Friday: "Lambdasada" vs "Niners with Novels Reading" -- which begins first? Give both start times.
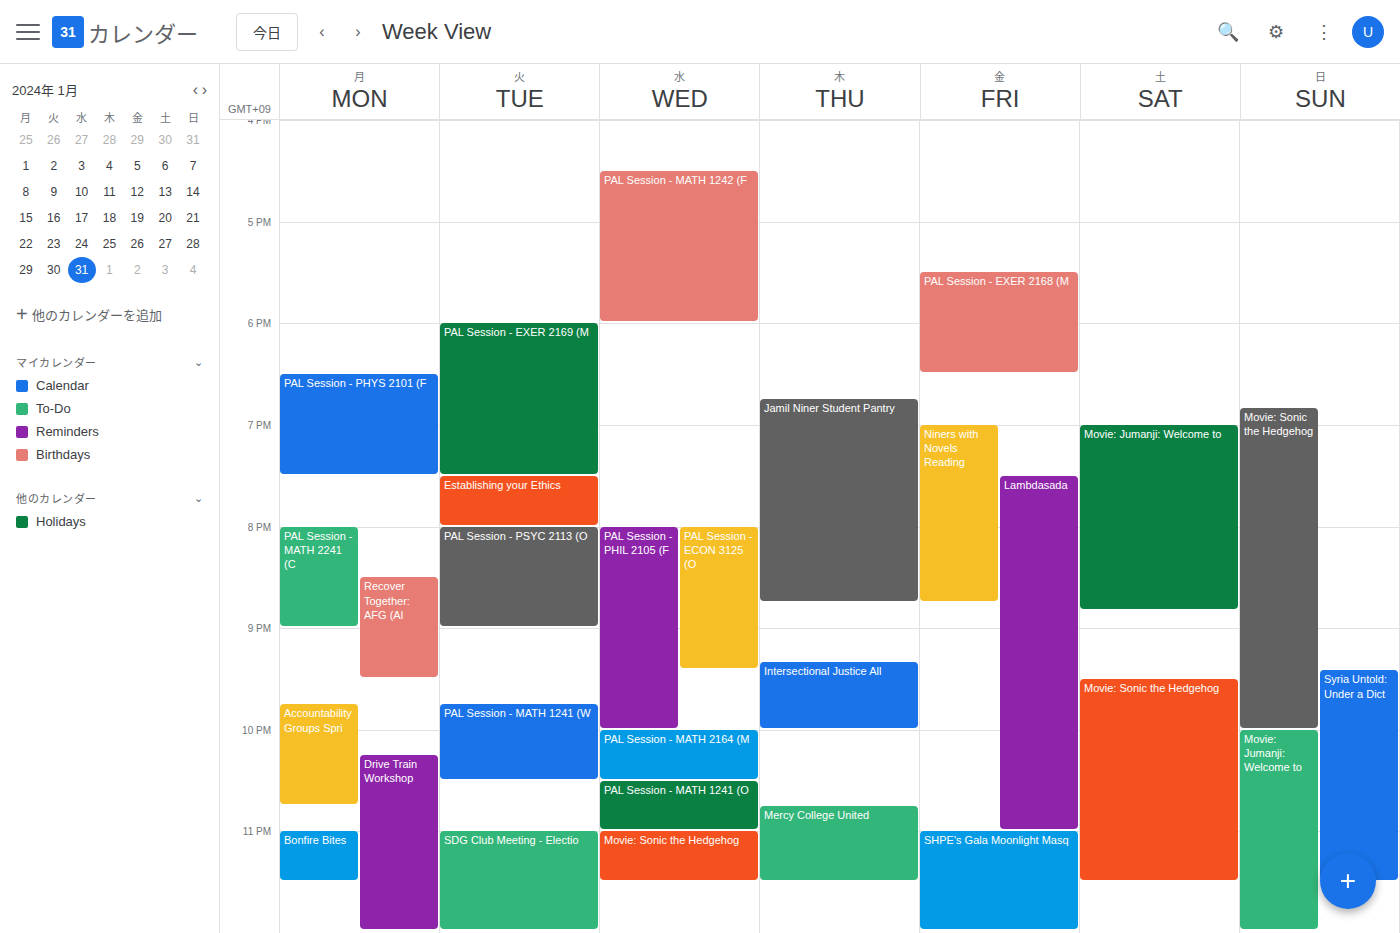
"Niners with Novels Reading" 19:00; "Lambdasada" 19:30.